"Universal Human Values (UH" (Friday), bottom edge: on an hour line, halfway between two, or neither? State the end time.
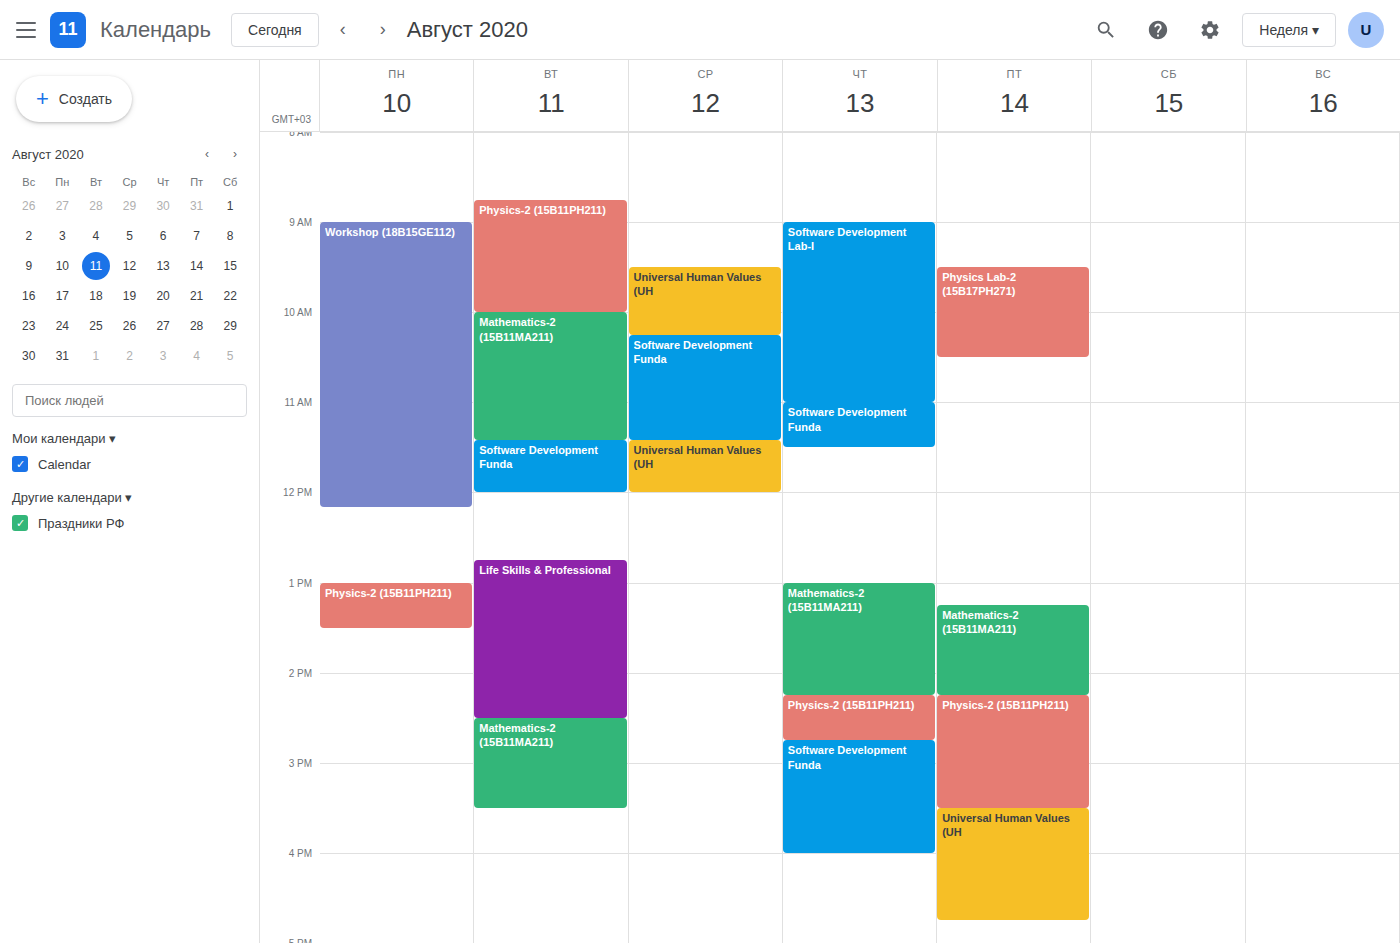
16:45 -- neither: three quarters of the way from the 16:00 line to the 17:00 line.